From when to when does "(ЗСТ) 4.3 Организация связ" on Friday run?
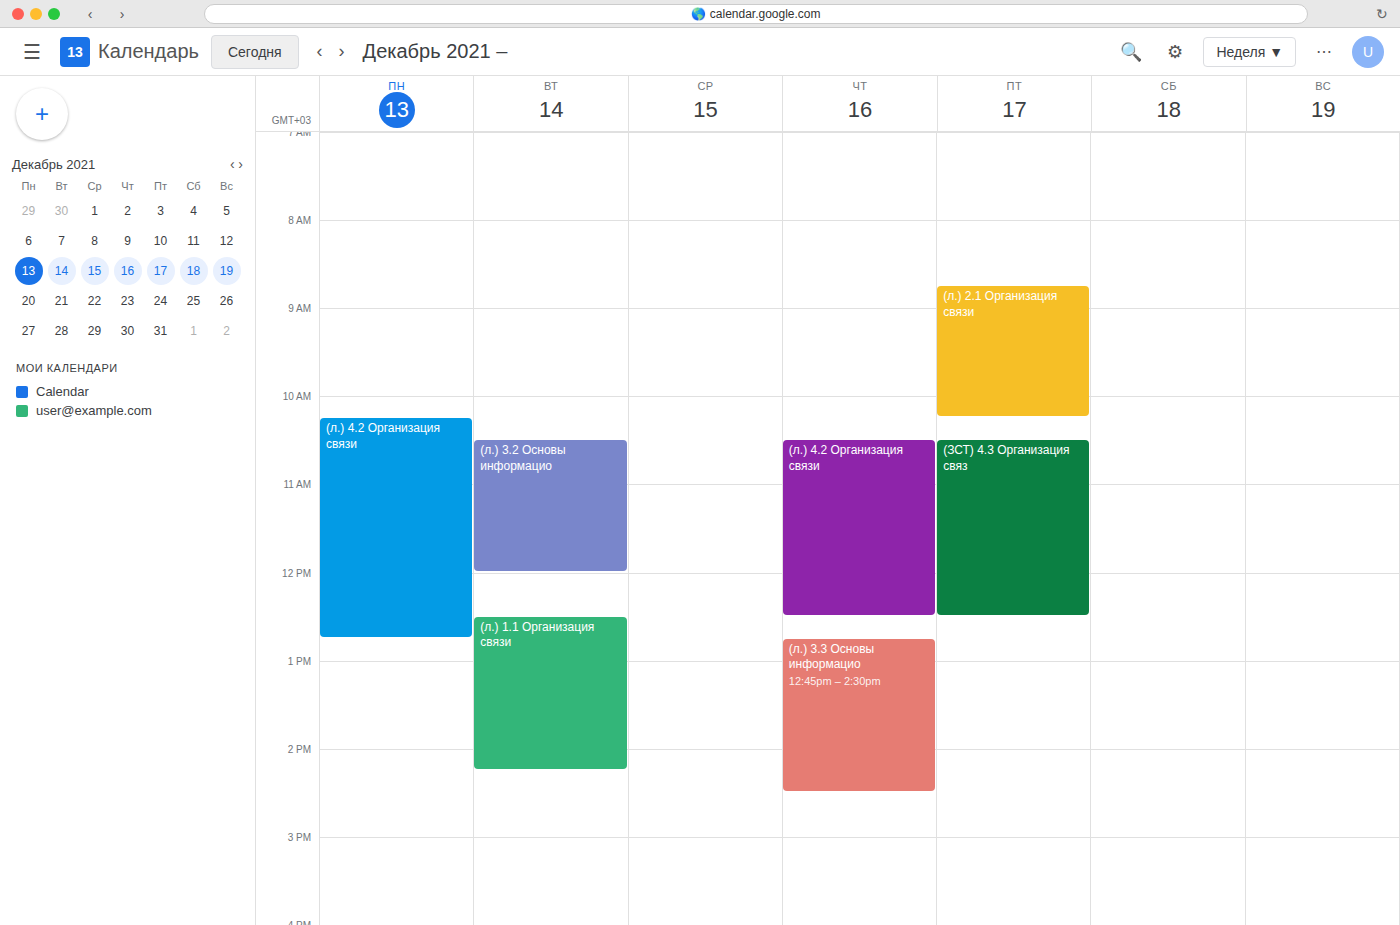
10:30 AM to 12:30 PM